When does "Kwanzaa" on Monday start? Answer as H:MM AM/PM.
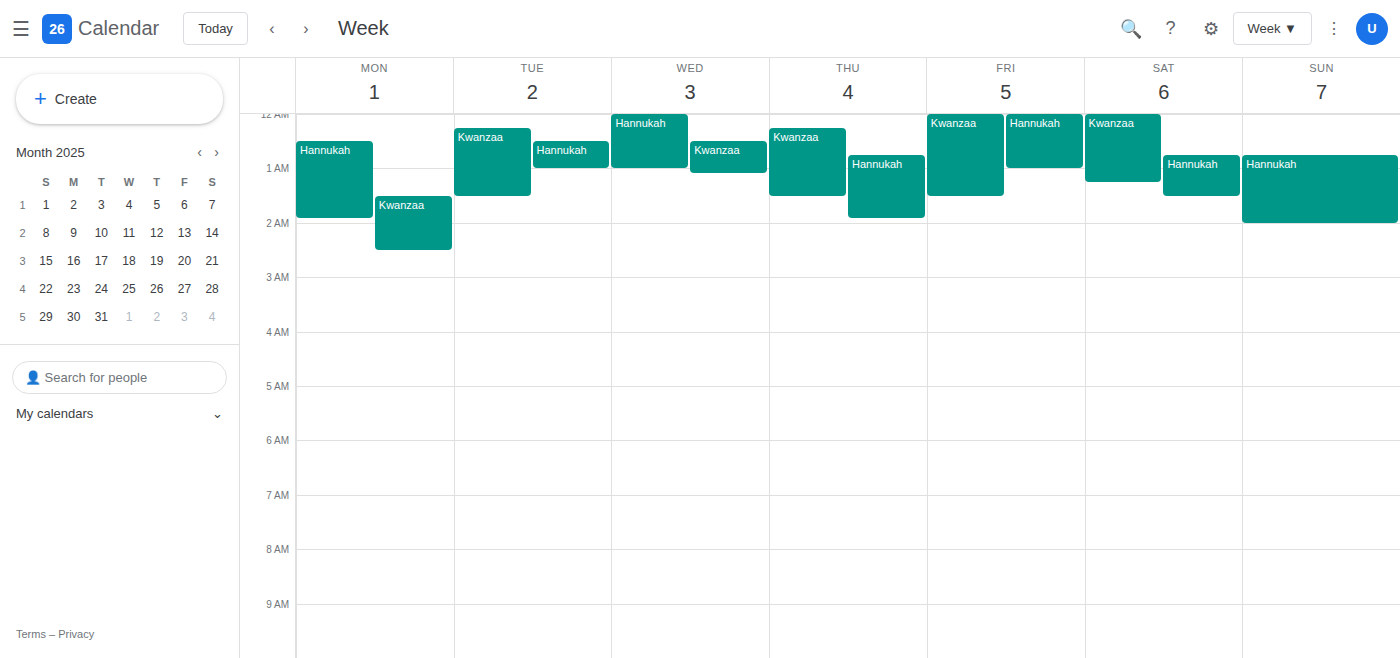
1:30 AM